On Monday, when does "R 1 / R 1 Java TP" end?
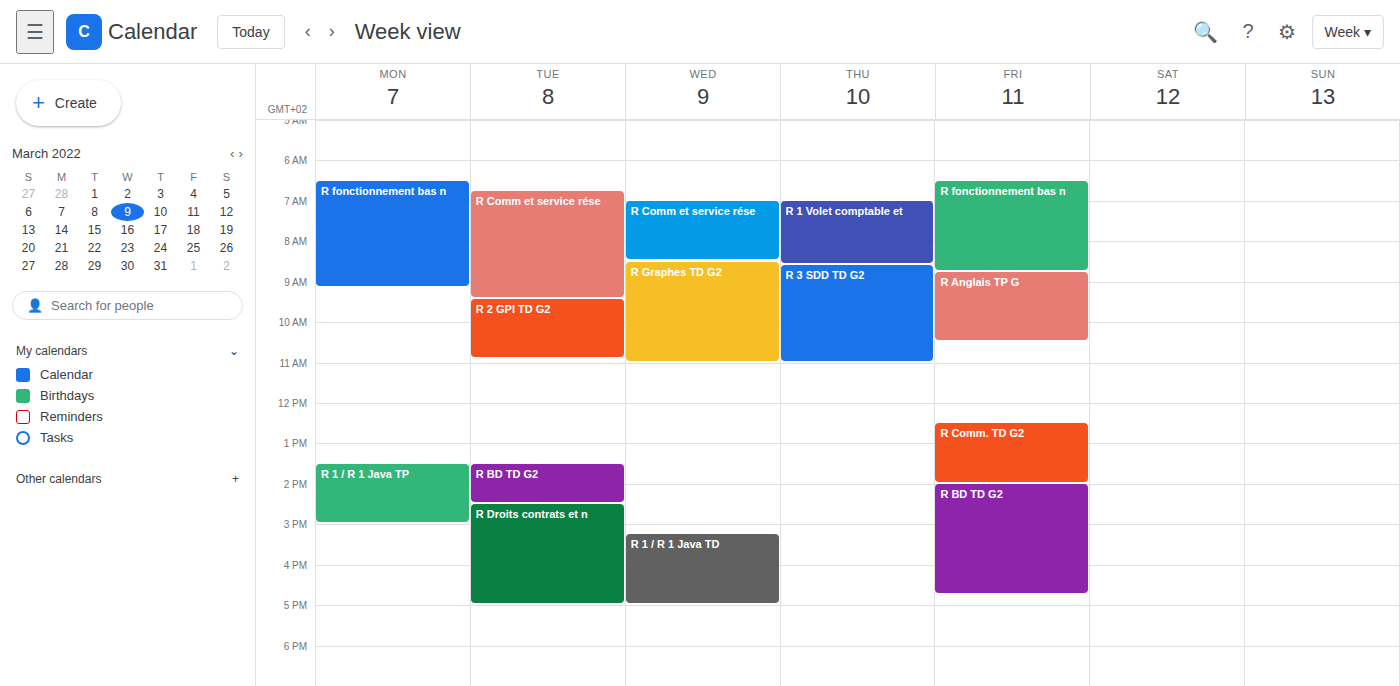
3:00 PM